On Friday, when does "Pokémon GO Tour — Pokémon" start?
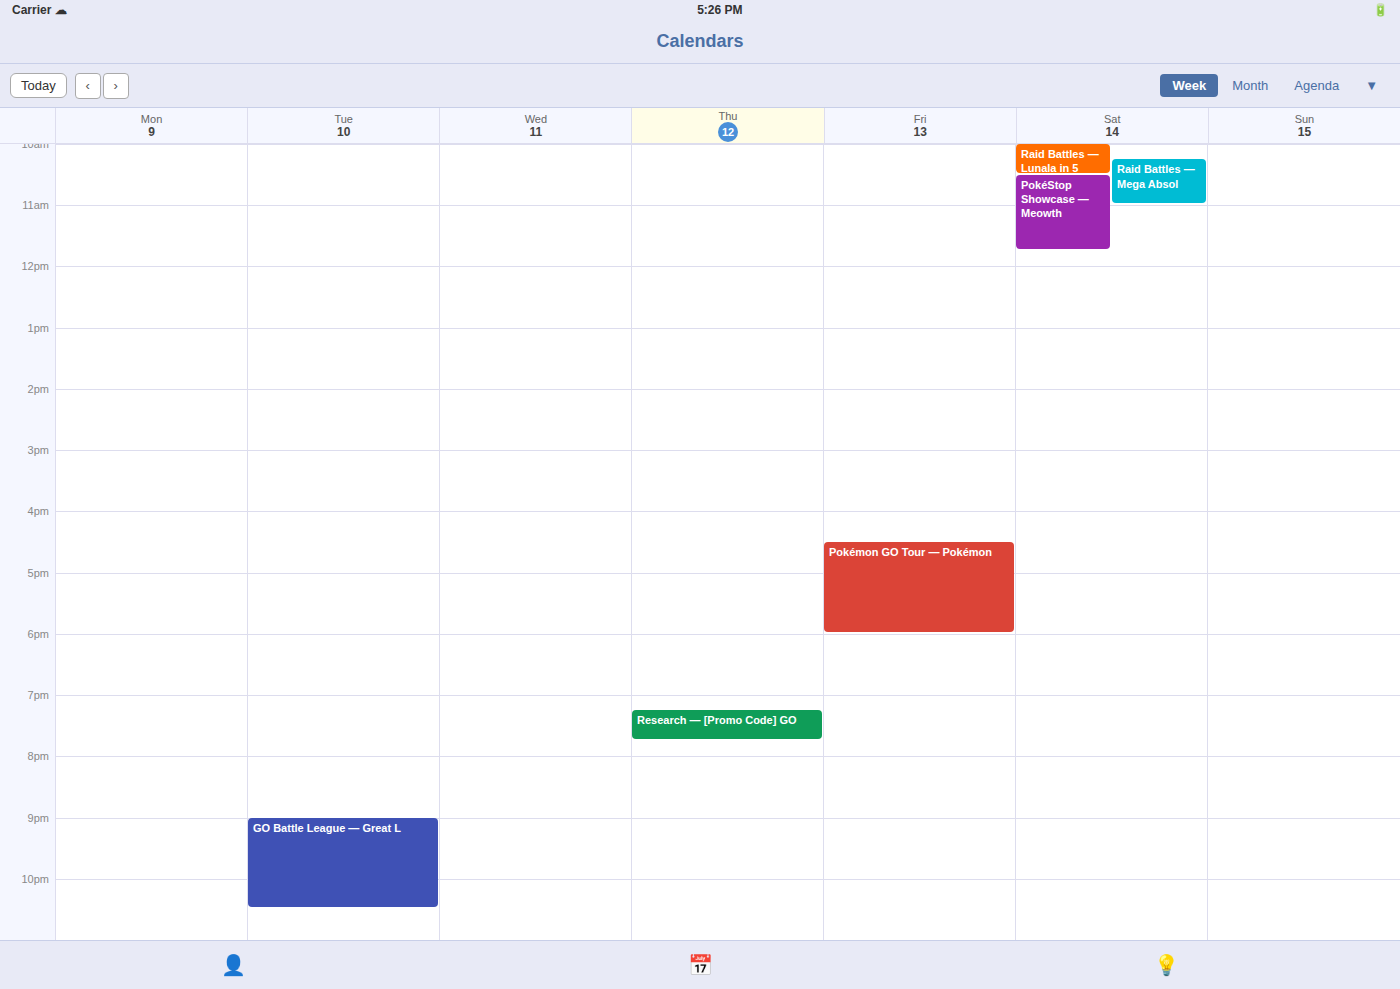
16:30